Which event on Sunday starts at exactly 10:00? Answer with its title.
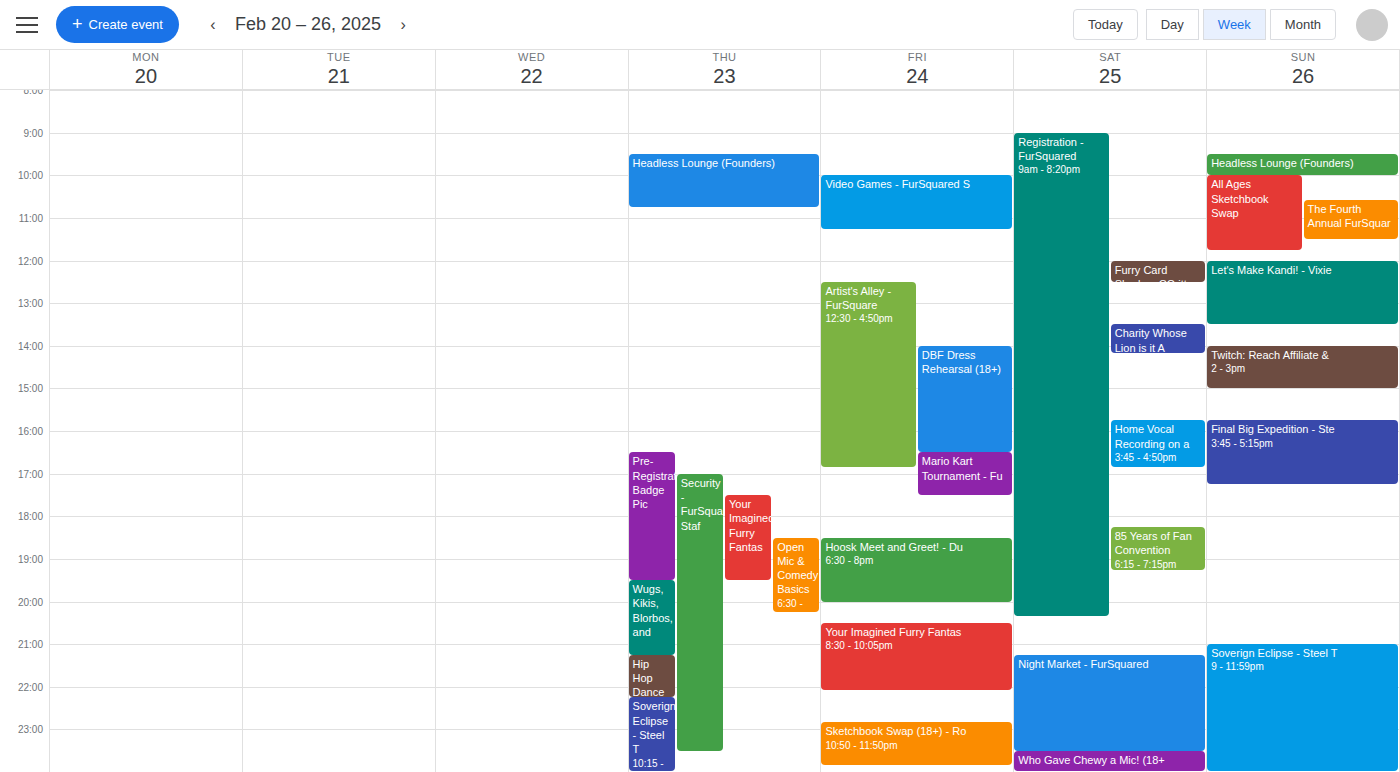
"All Ages Sketchbook Swap"